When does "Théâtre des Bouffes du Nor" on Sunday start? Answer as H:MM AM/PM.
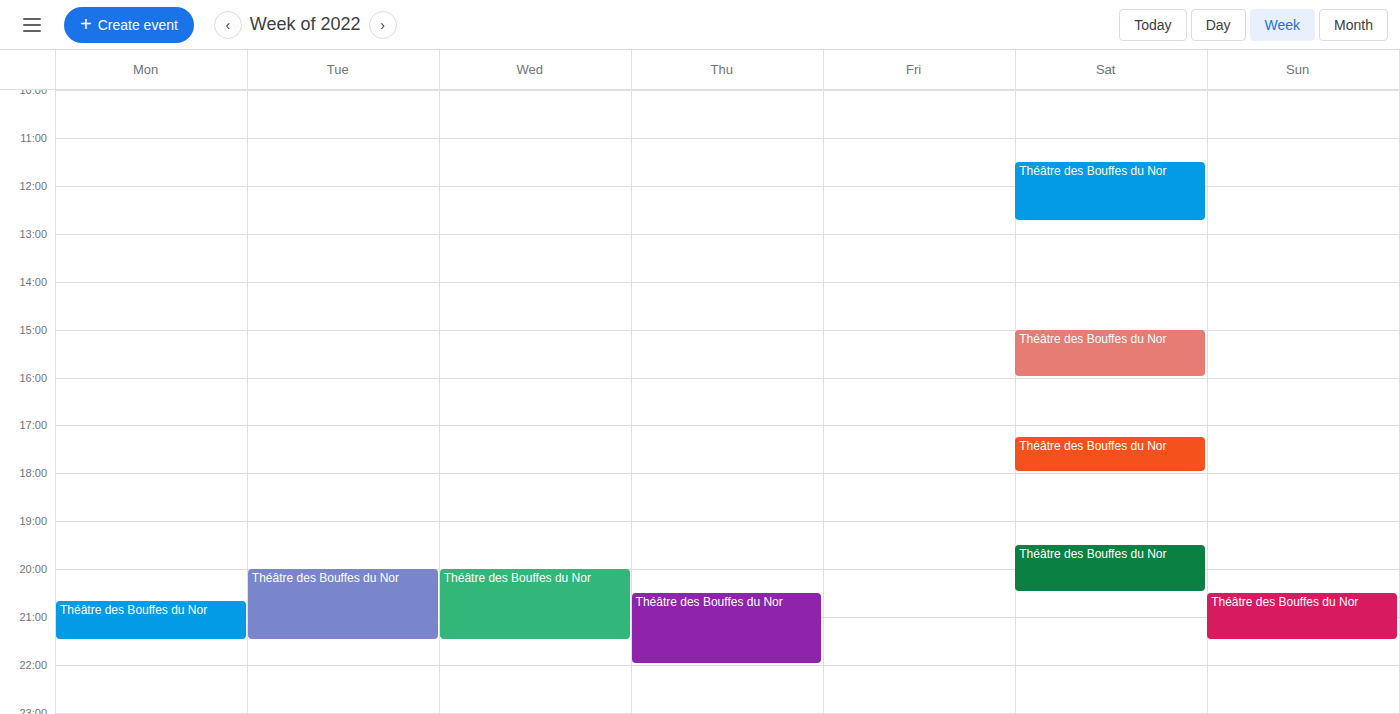
8:30 PM